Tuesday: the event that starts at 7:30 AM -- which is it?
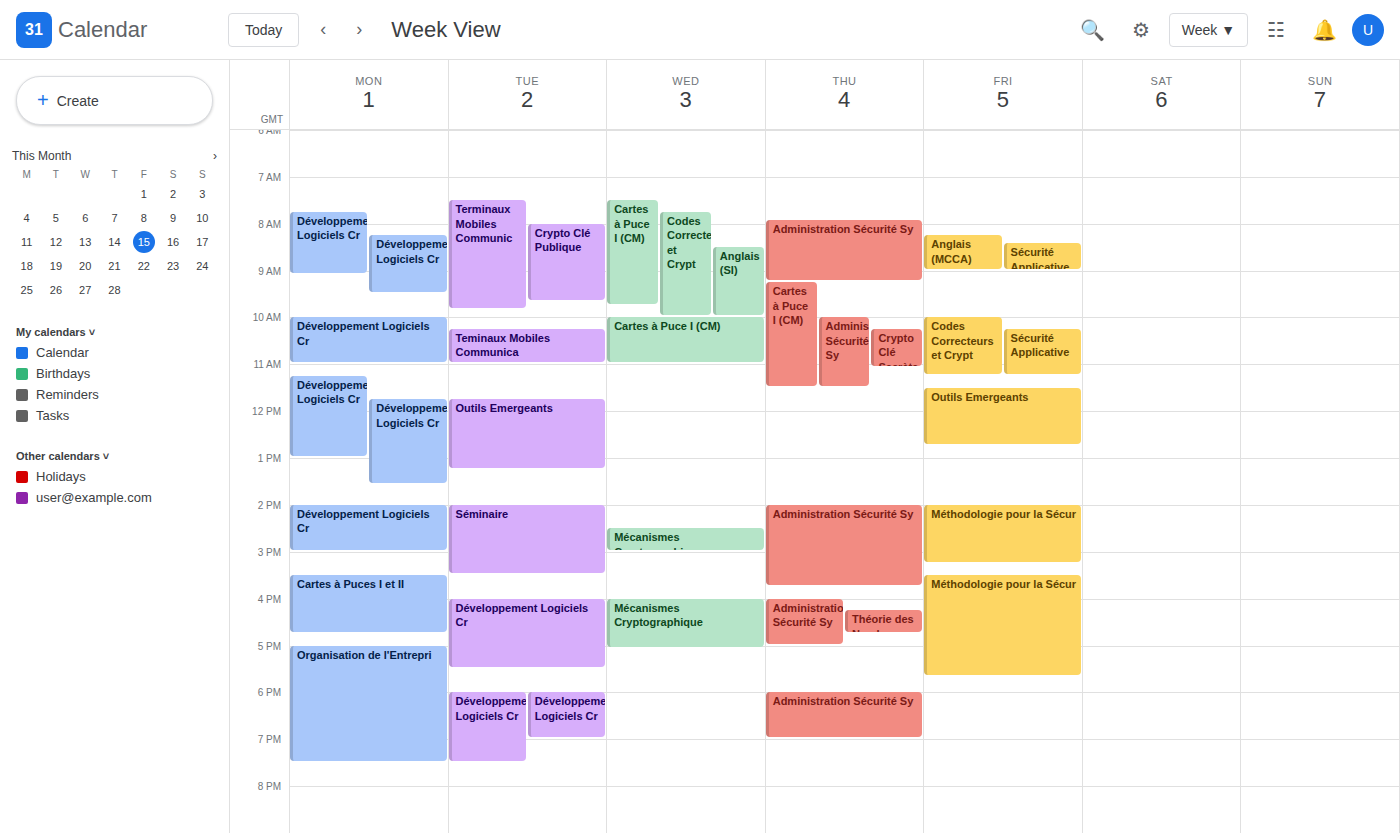
"Terminaux Mobiles Communic"